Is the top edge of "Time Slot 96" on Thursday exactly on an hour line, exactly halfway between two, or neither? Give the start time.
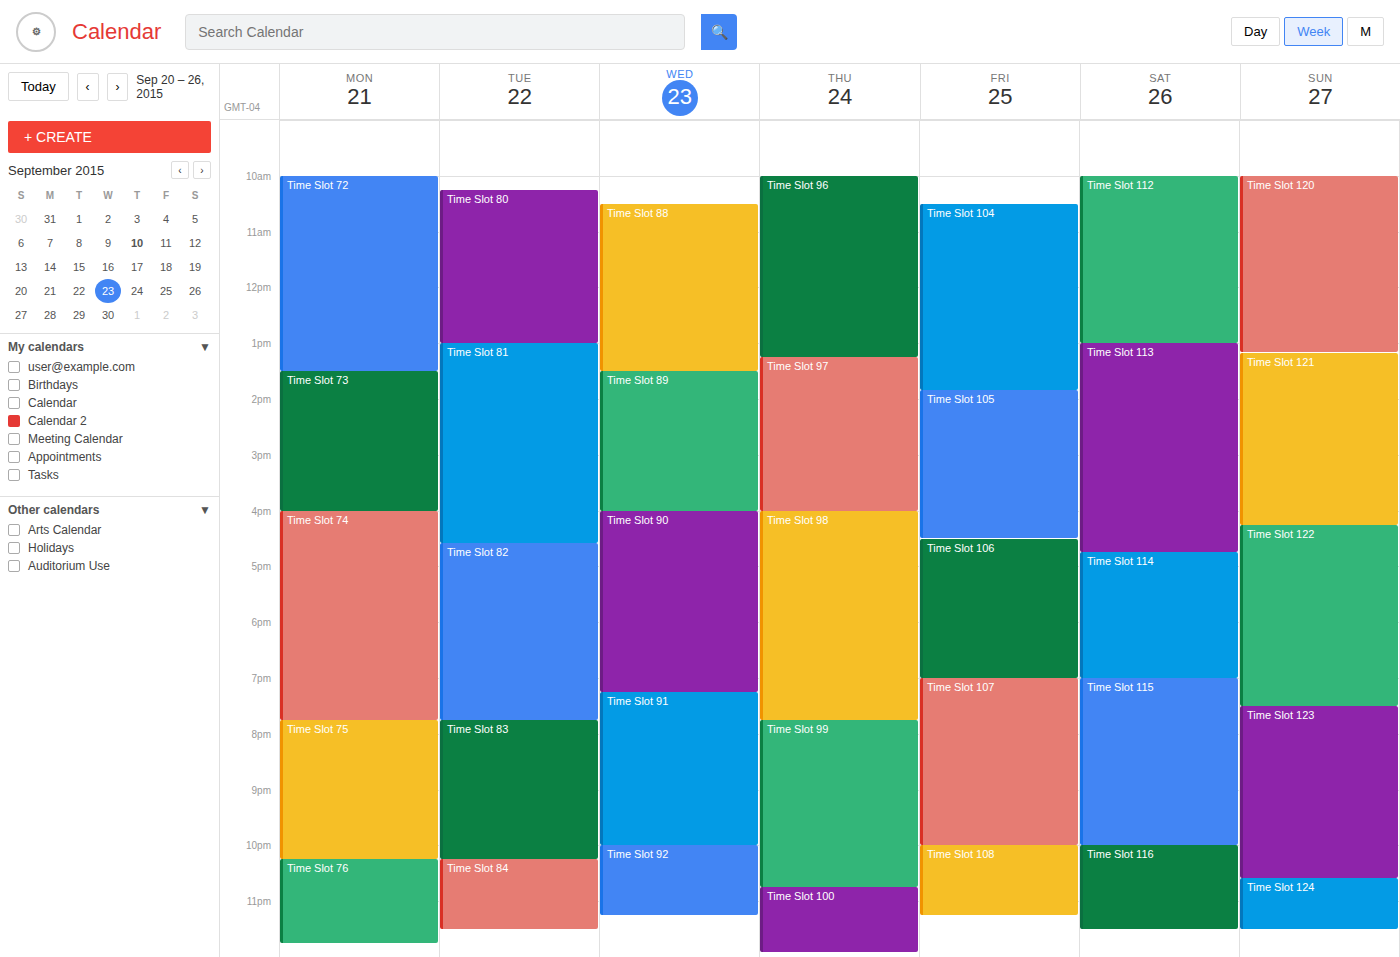
10:00 AM -- exactly on the 10 AM line.